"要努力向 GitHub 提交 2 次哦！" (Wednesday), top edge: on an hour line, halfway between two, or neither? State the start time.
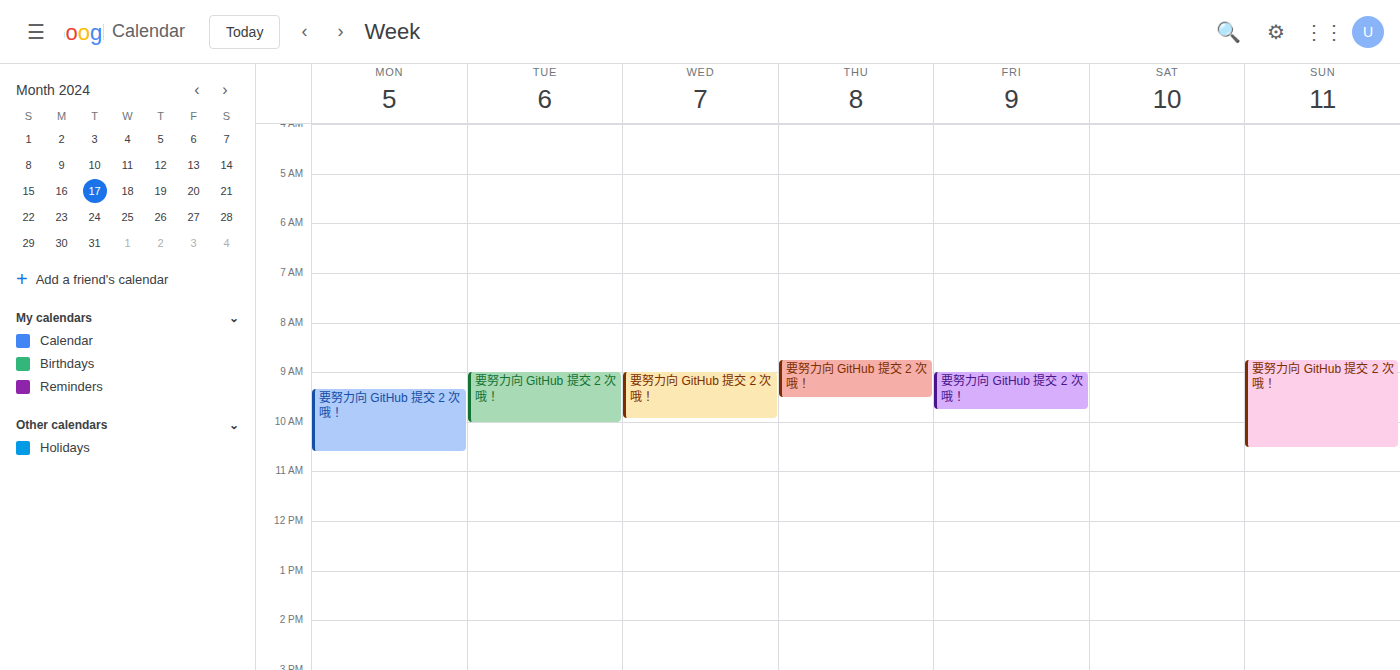
9:00 AM -- exactly on the 9 AM line.